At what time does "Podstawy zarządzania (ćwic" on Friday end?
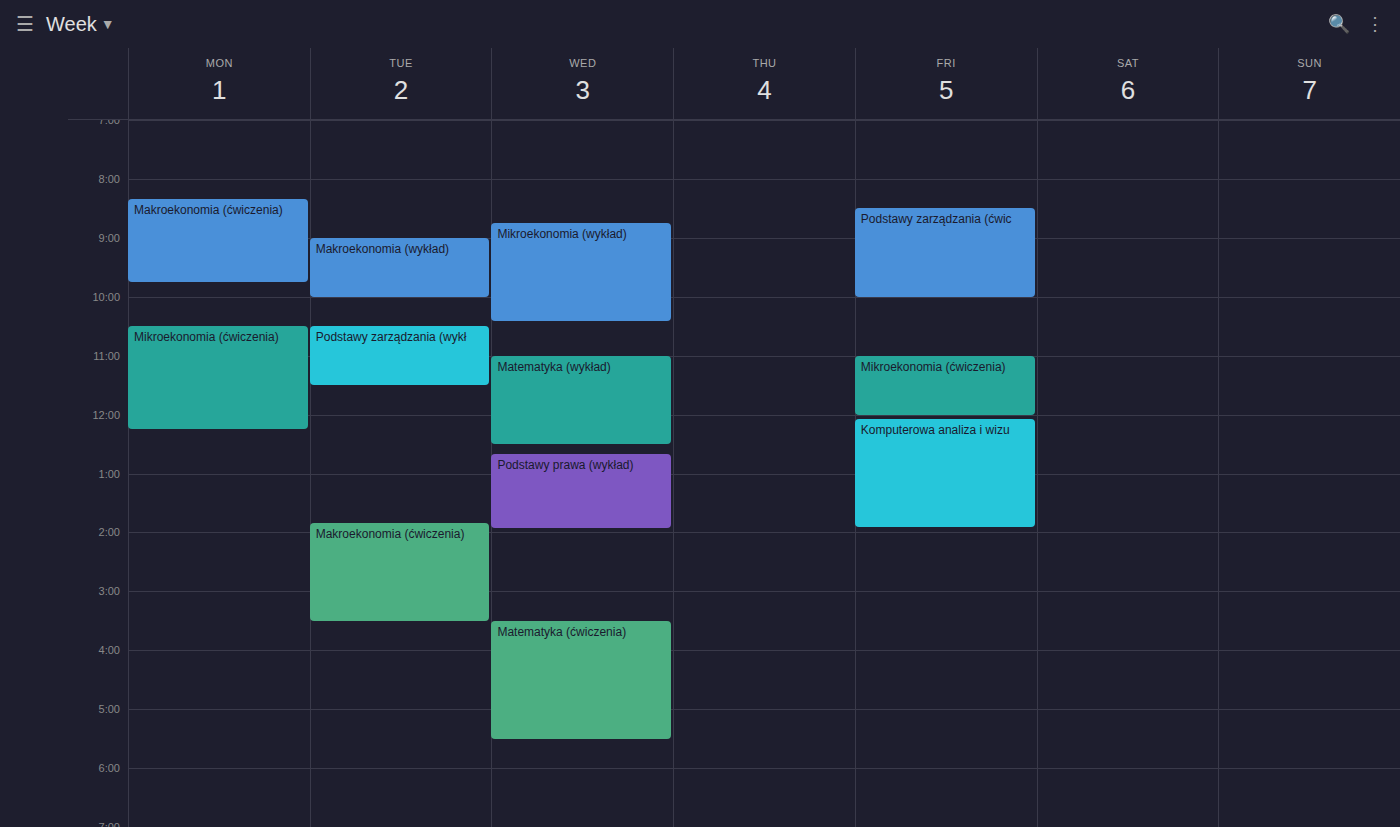
10:00 AM